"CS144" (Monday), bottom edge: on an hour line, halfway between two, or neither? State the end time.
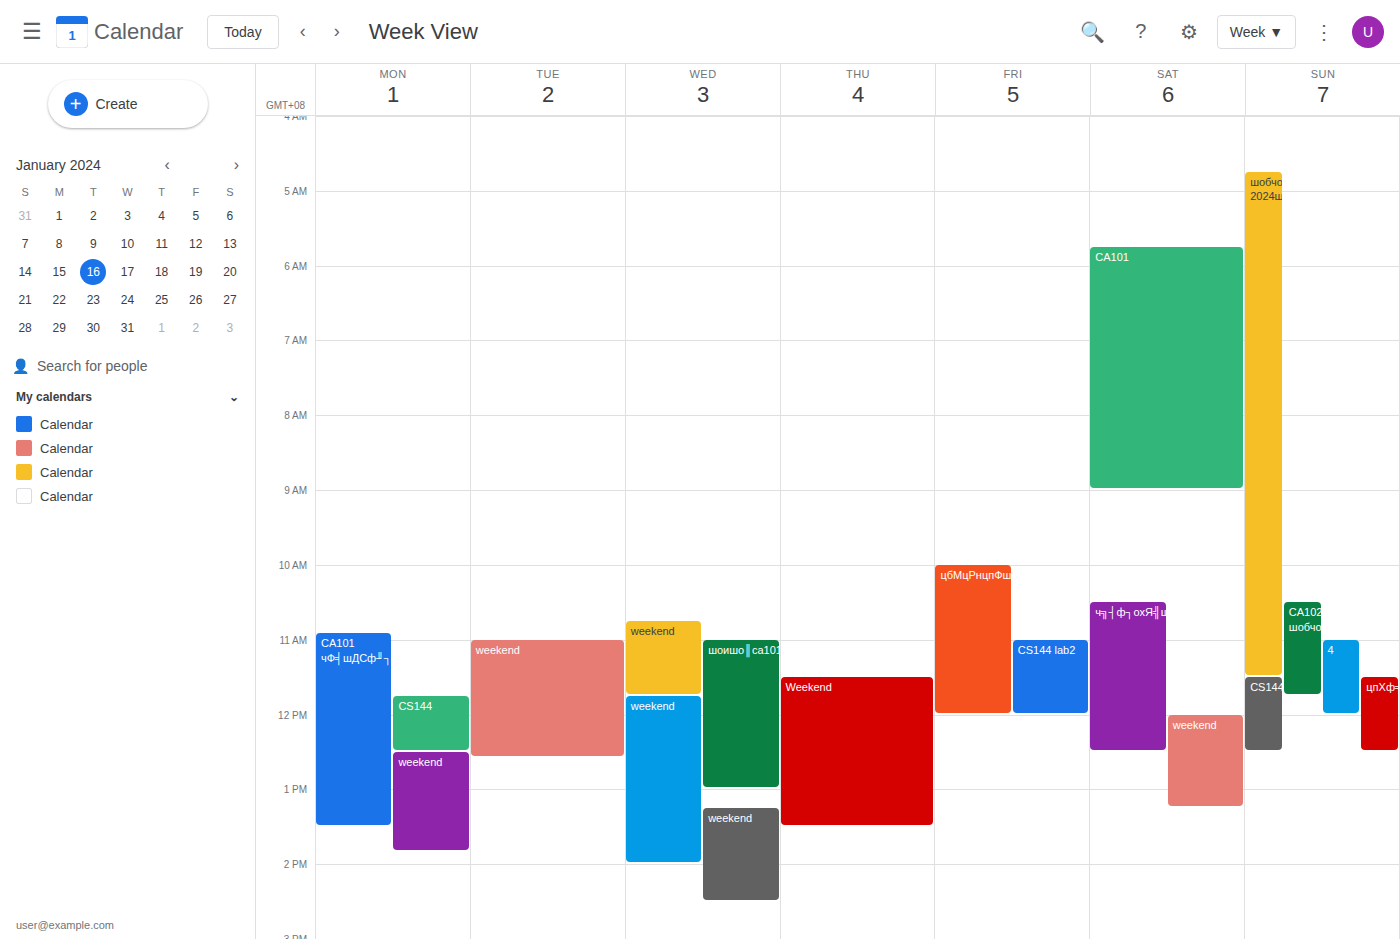
12:30 PM -- halfway between the 12 PM and 1 PM lines.